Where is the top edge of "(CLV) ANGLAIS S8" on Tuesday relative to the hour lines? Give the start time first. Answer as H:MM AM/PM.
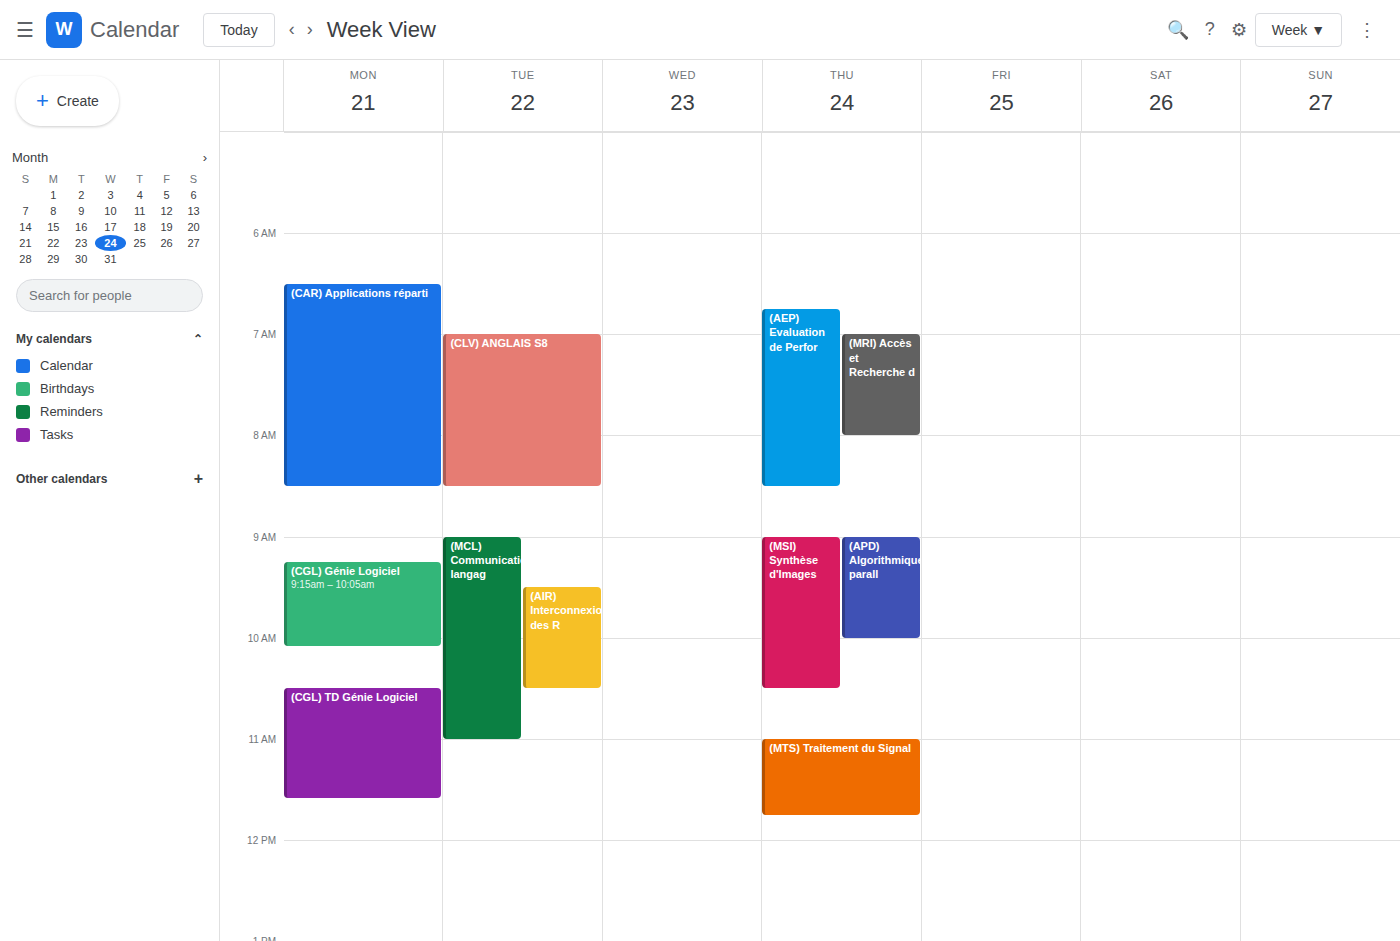
7:00 AM -- exactly on the 7 AM line.